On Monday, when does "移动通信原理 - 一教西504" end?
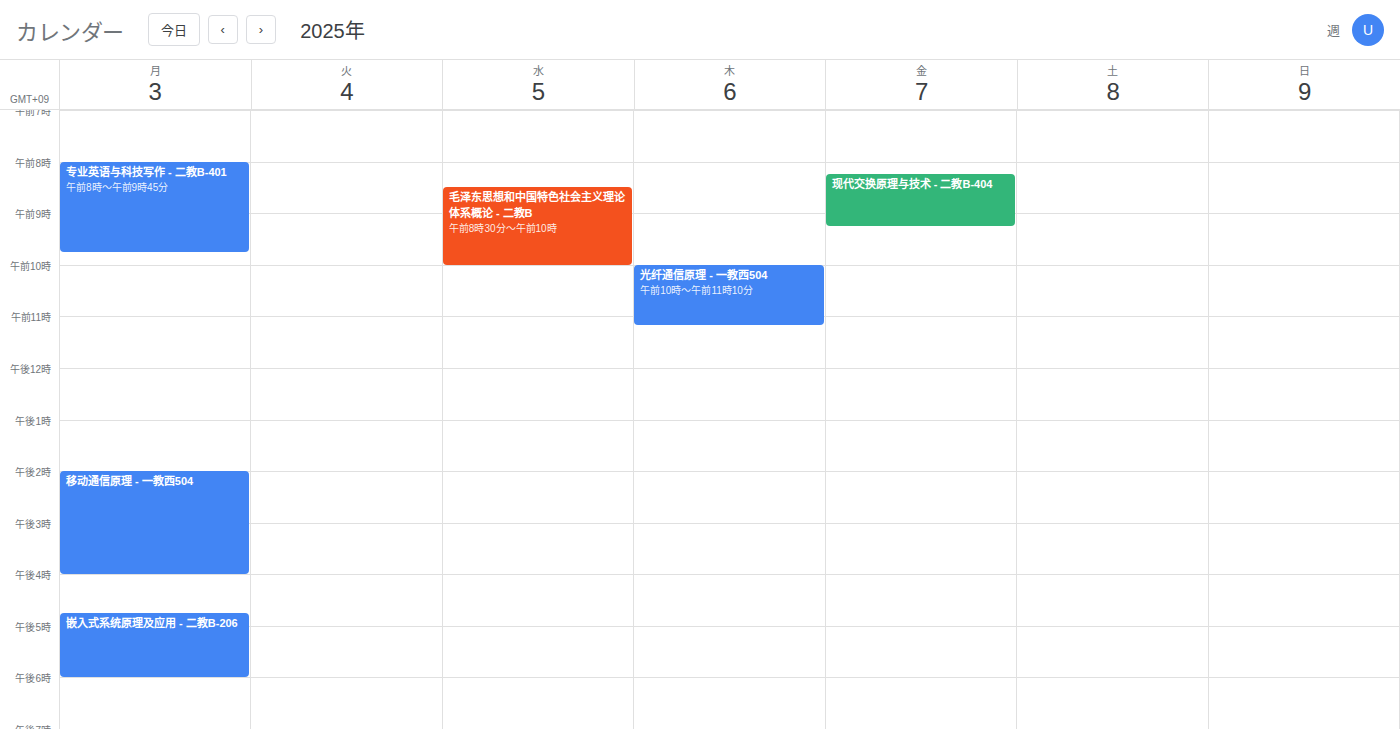
4:00 PM